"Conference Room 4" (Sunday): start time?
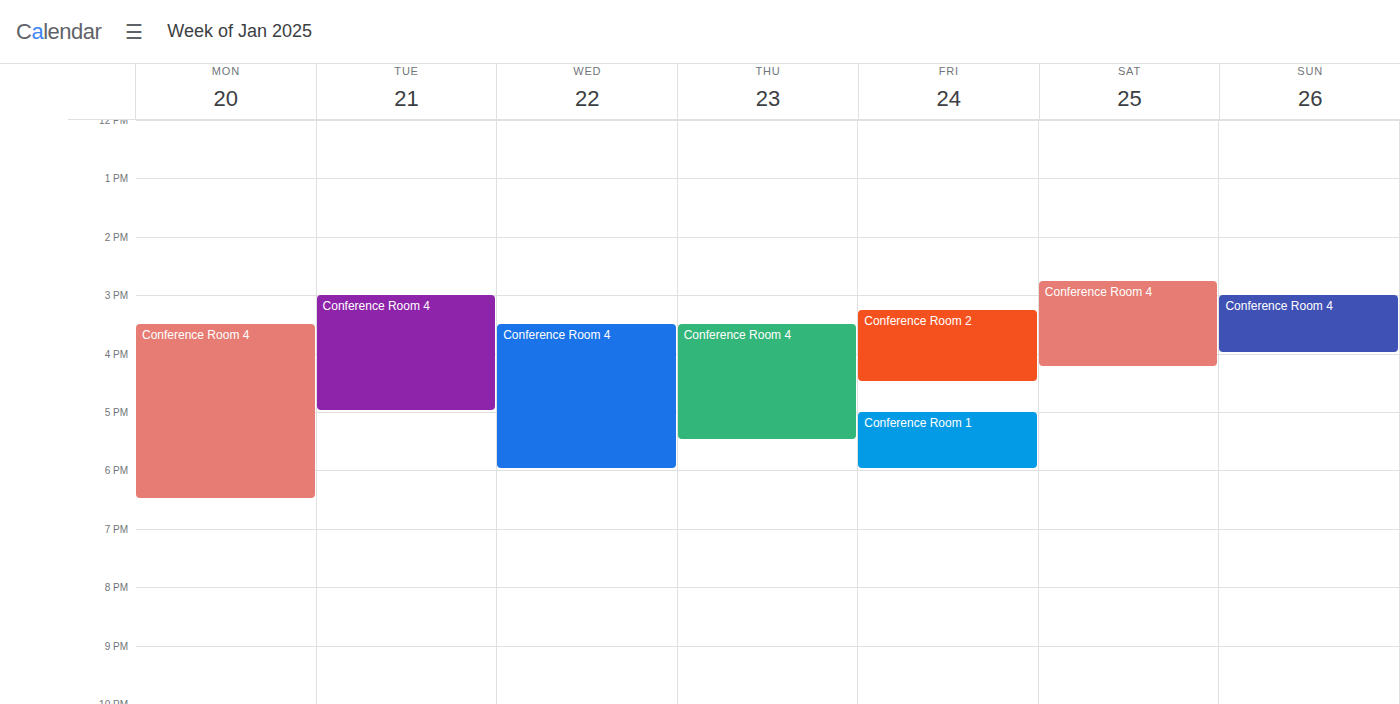
15:00